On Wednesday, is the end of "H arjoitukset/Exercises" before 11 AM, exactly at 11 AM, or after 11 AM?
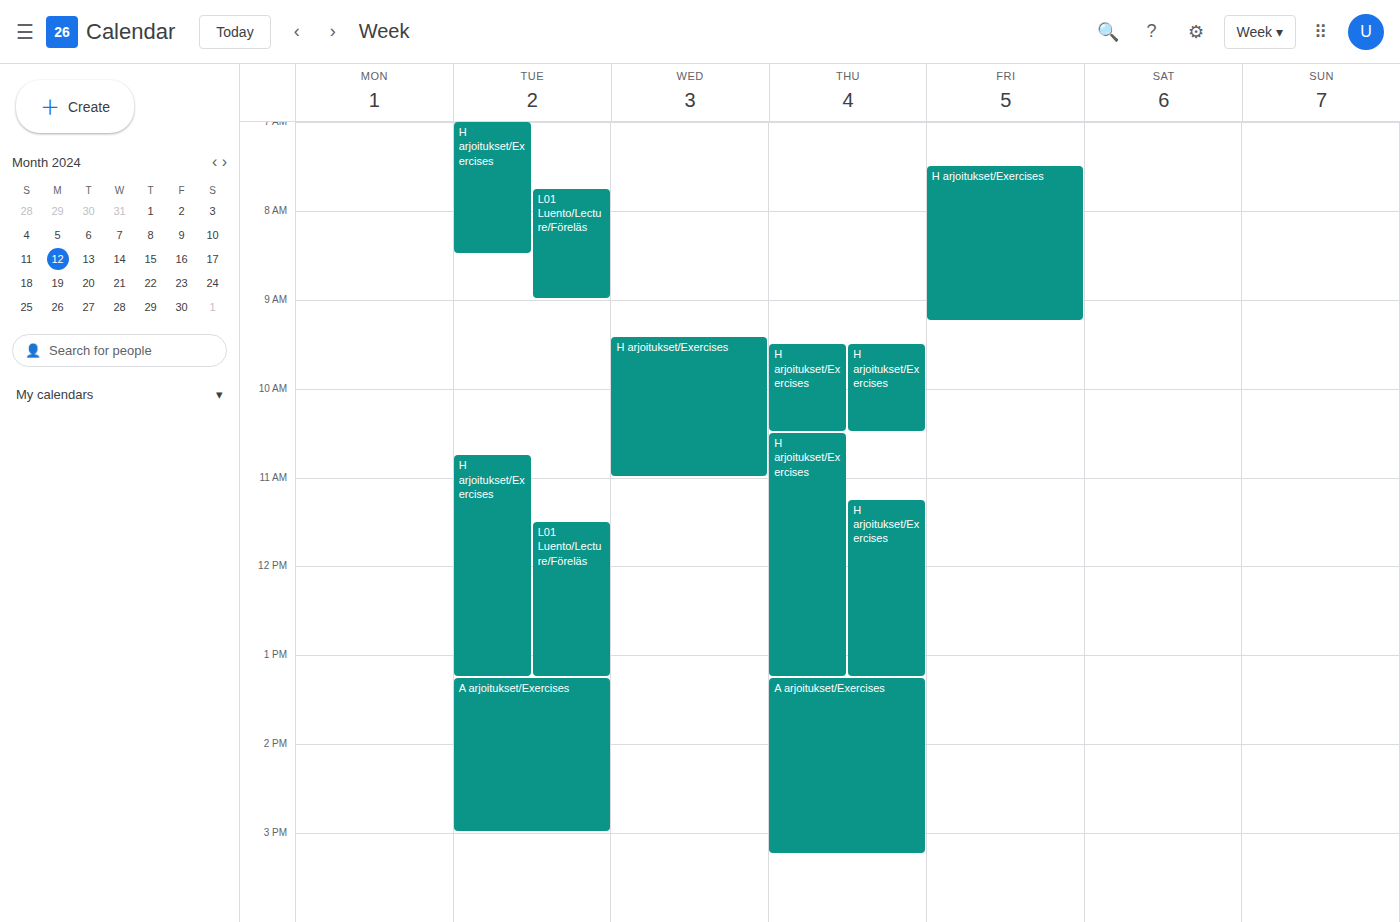
11:00 AM -- exactly at 11 AM, on the 11 AM line.